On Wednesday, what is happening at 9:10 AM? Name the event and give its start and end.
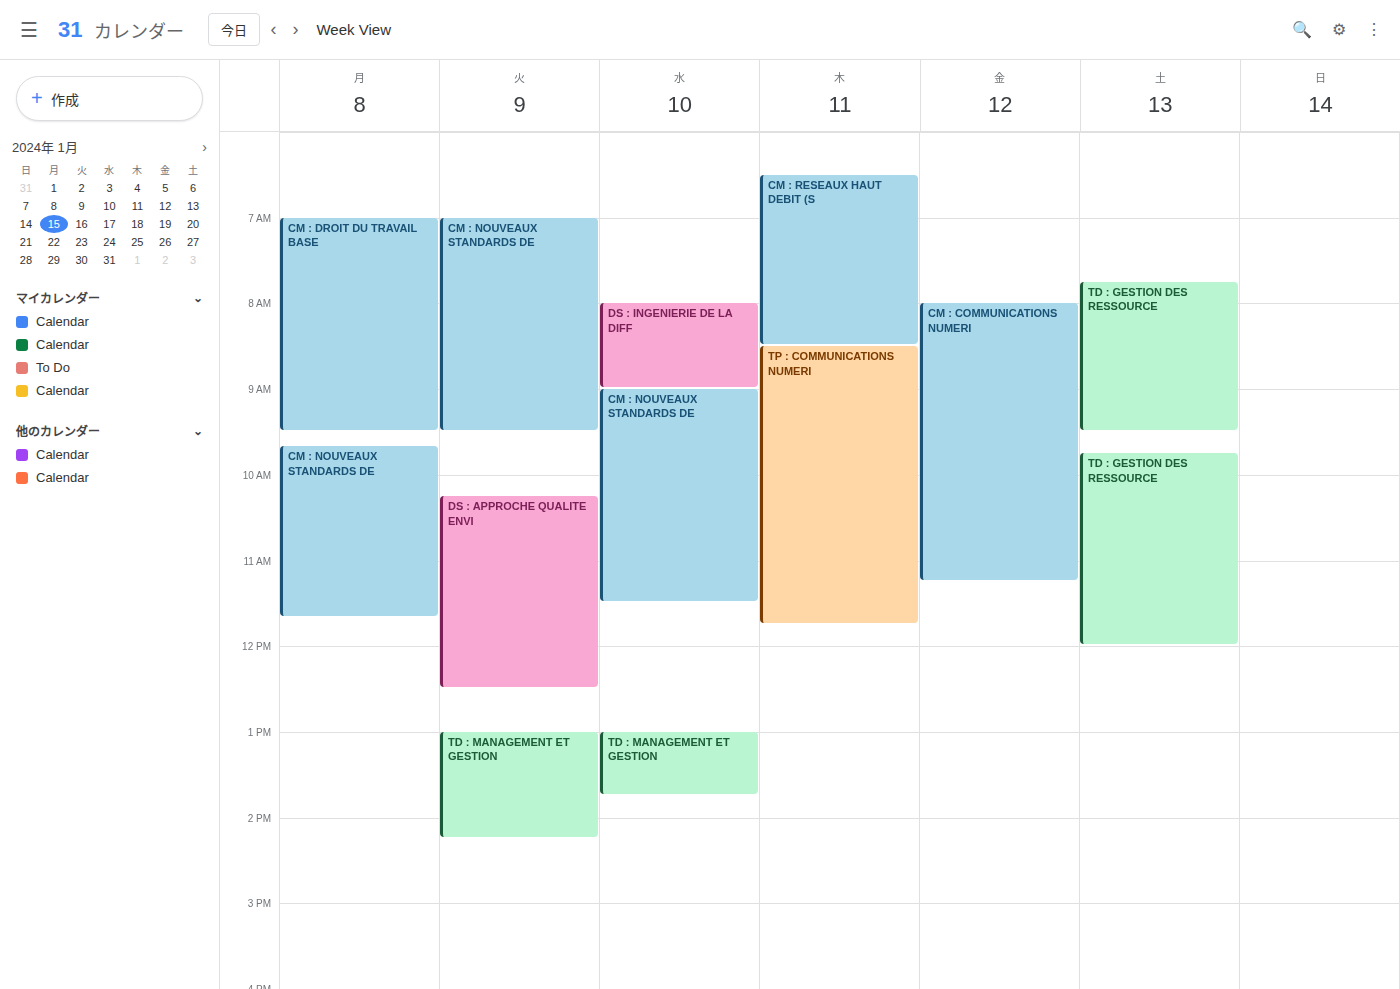
"CM : NOUVEAUX STANDARDS DE", 9:00 AM to 11:30 AM